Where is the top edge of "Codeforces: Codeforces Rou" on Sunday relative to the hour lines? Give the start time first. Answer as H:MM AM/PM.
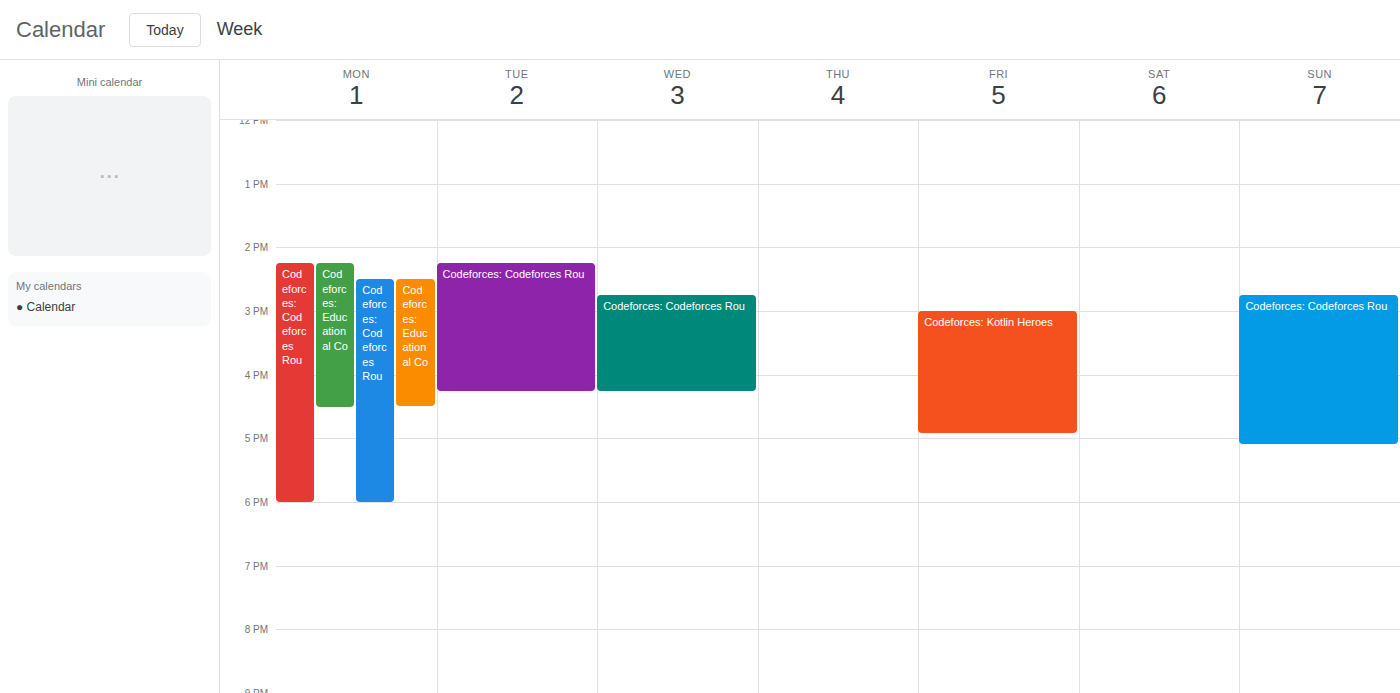
2:45 PM -- neither: three quarters of the way from the 2 PM line to the 3 PM line.